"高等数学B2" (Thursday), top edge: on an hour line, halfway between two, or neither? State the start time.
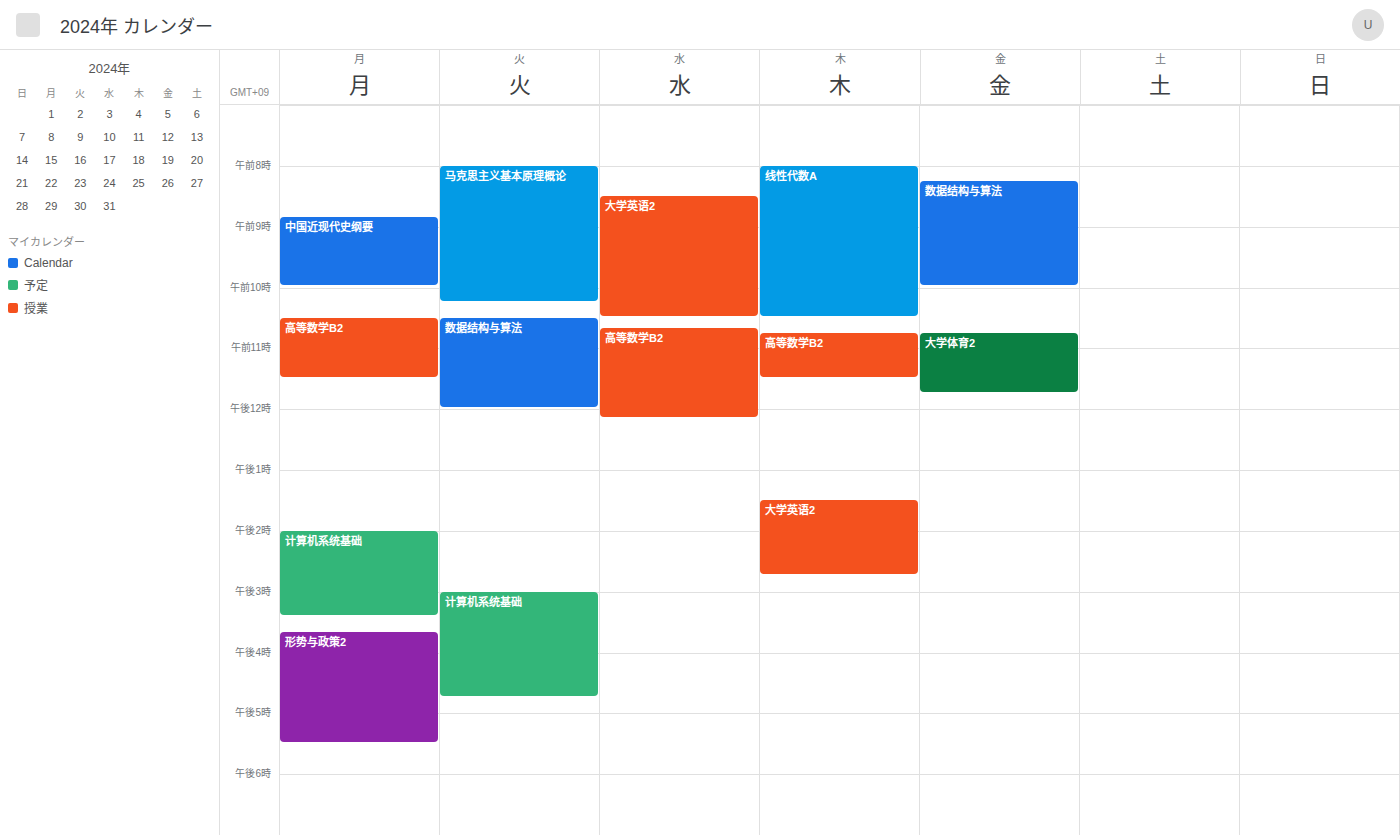
10:45 AM -- neither: three quarters of the way from the 10 AM line to the 11 AM line.